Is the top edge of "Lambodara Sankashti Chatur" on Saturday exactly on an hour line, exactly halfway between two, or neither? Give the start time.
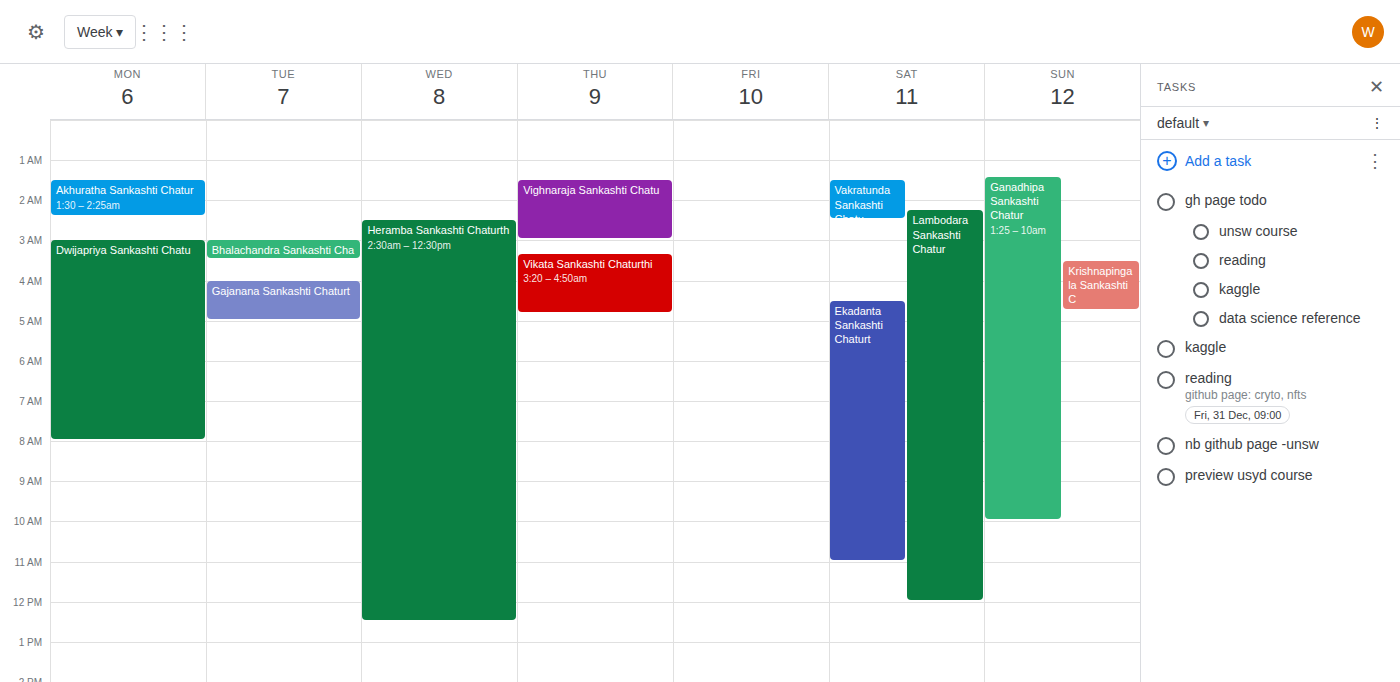
2:15 AM -- neither: a quarter of the way from the 2 AM line to the 3 AM line.